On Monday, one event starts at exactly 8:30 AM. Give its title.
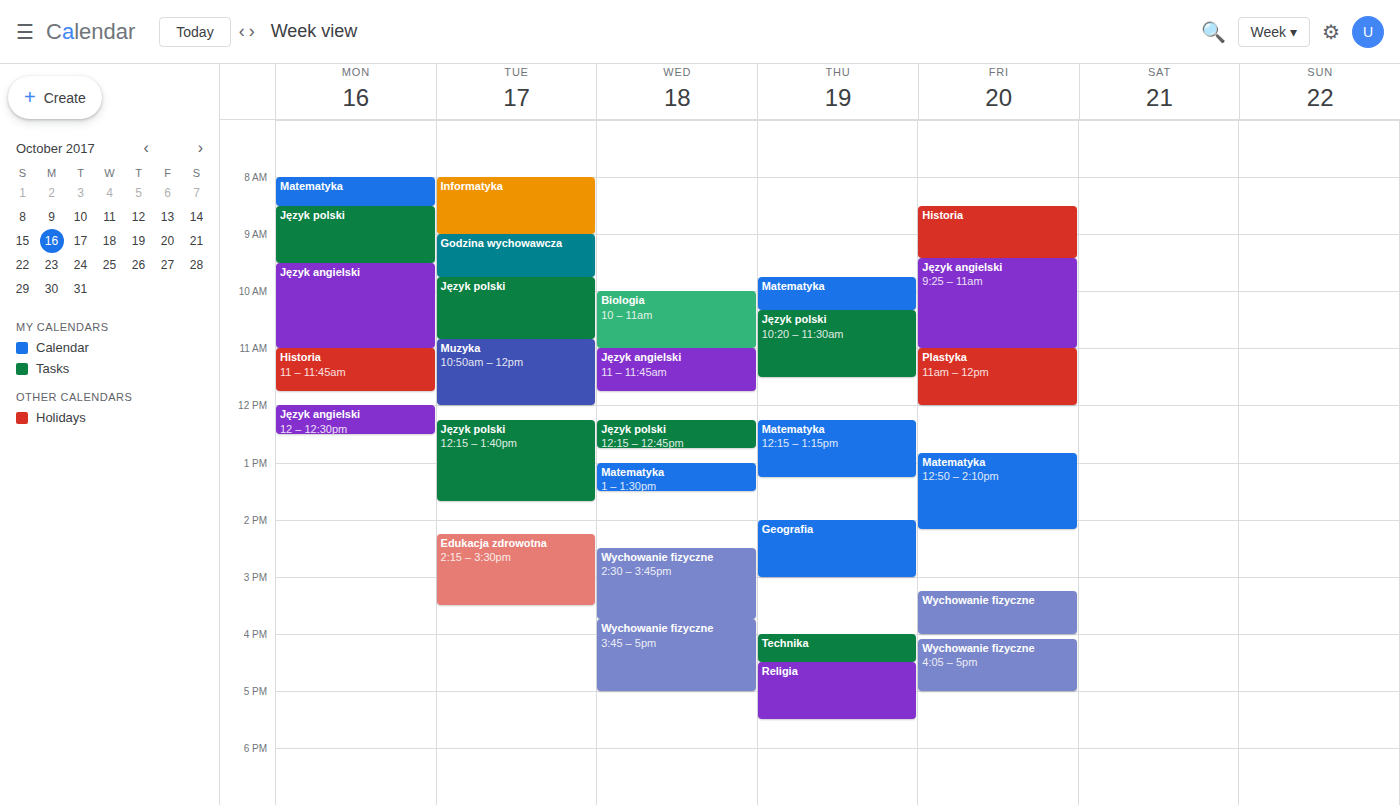
"Język polski"